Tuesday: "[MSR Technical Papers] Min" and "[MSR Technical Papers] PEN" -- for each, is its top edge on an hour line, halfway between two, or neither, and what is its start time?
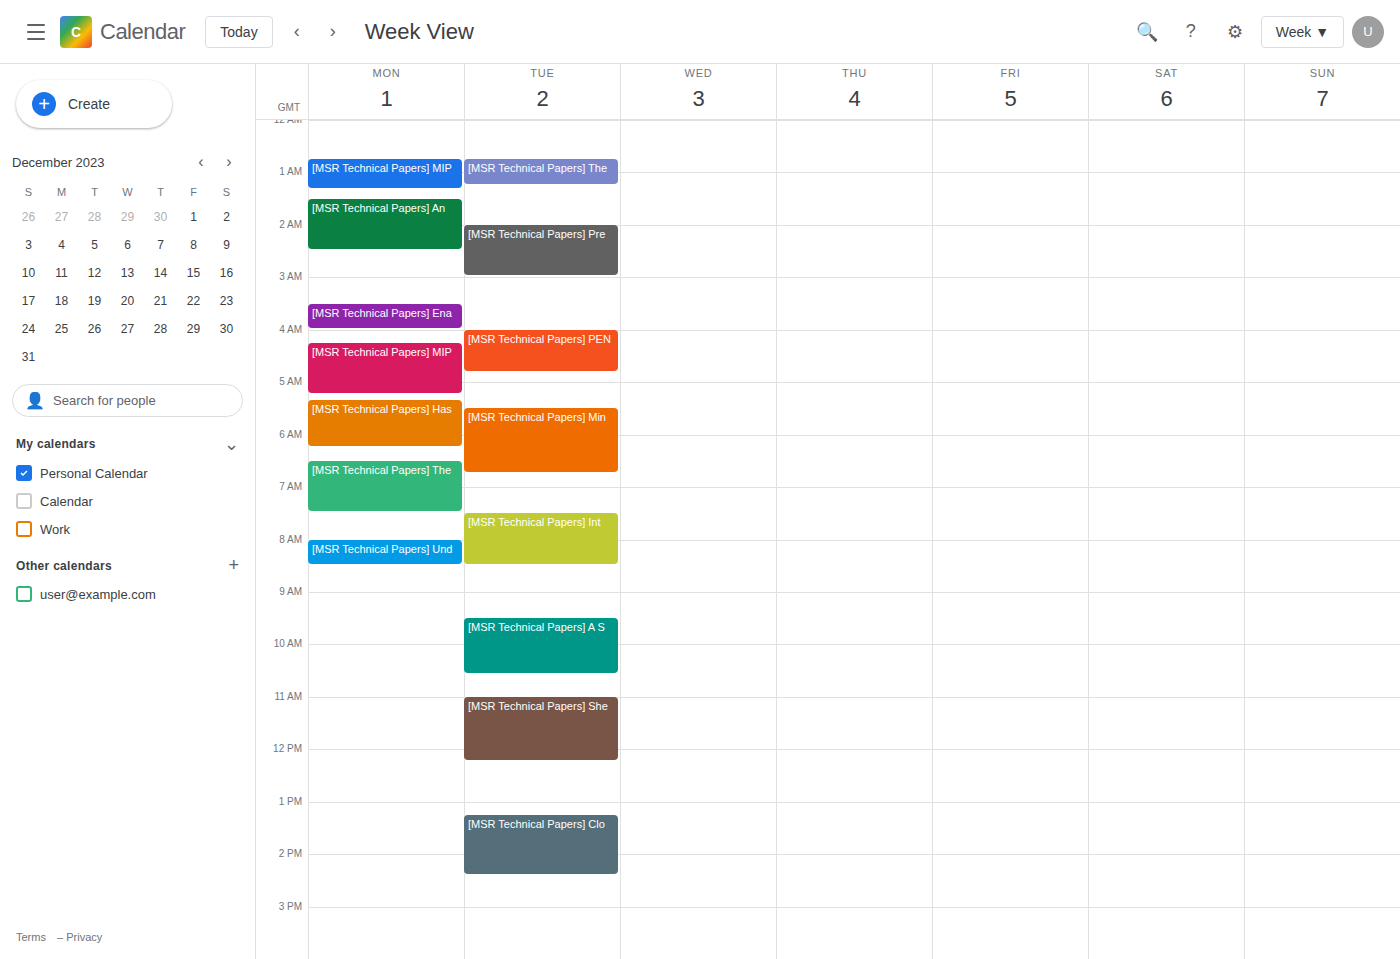
"[MSR Technical Papers] Min": 5:30 AM, halfway between the 5 AM and 6 AM lines. "[MSR Technical Papers] PEN": 4:00 AM, exactly on the 4 AM line.